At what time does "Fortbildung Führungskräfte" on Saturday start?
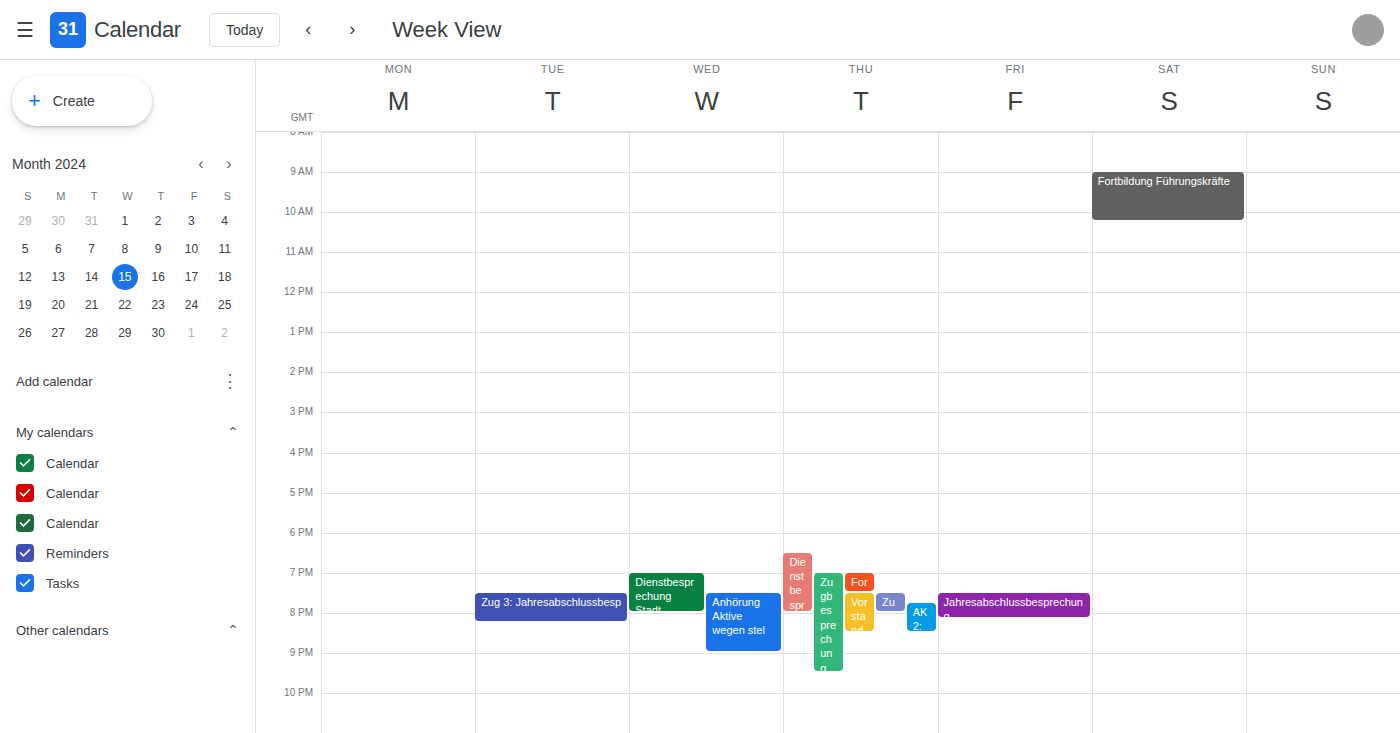
9:00 AM